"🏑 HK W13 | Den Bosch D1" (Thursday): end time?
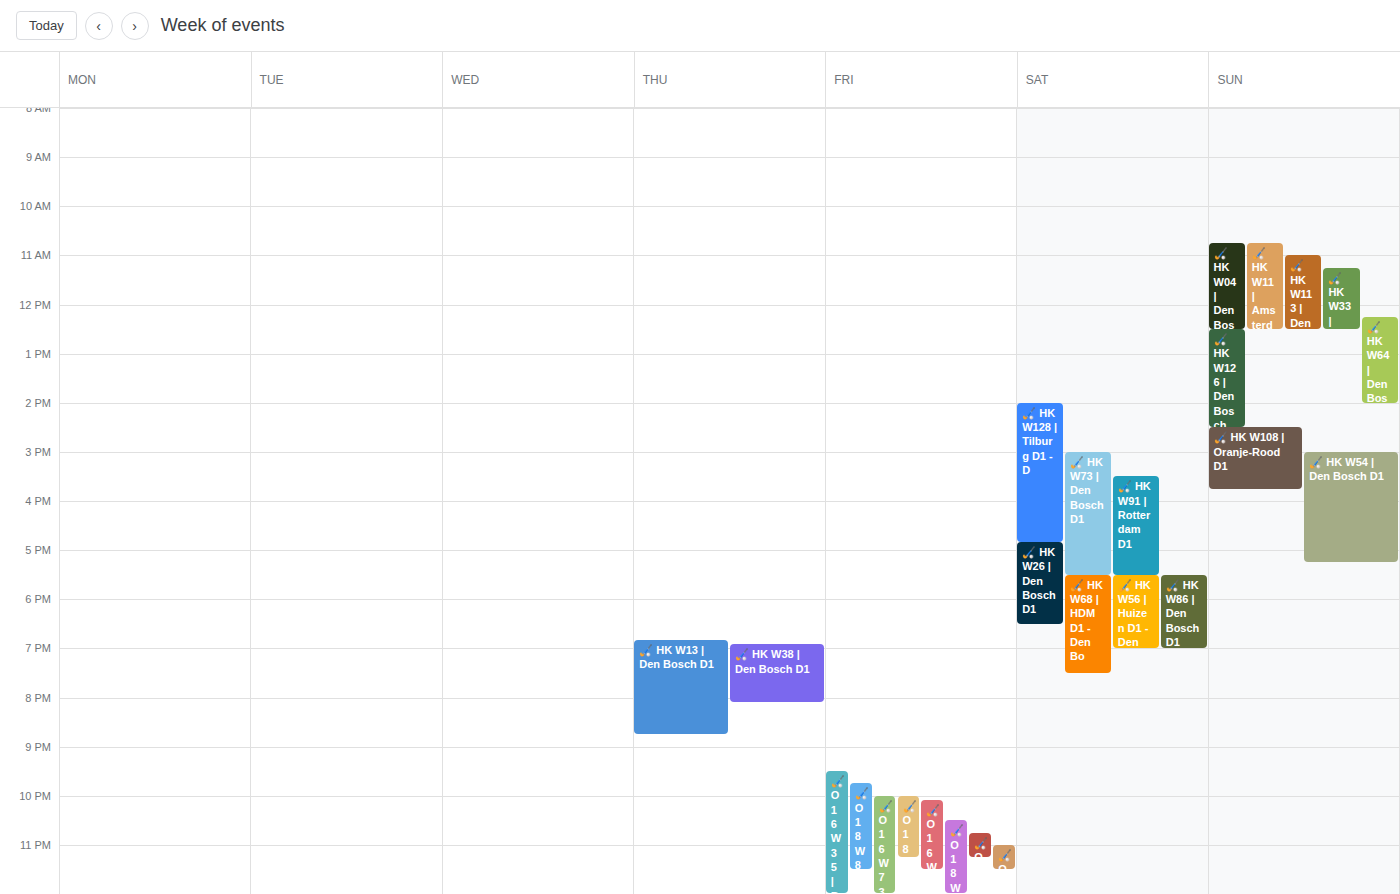
8:45 PM